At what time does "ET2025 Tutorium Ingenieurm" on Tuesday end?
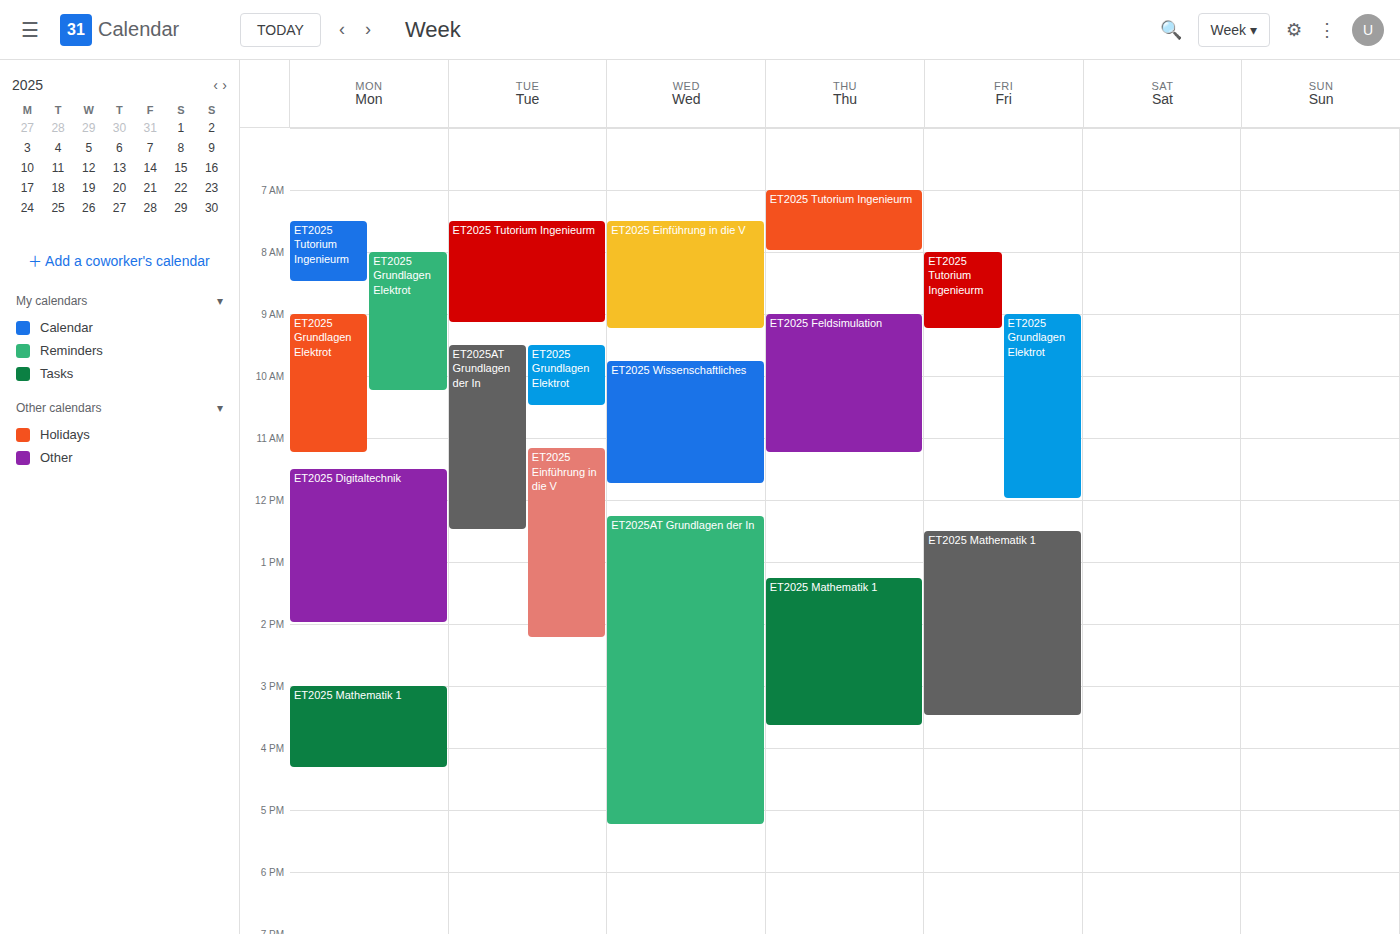
9:10 AM